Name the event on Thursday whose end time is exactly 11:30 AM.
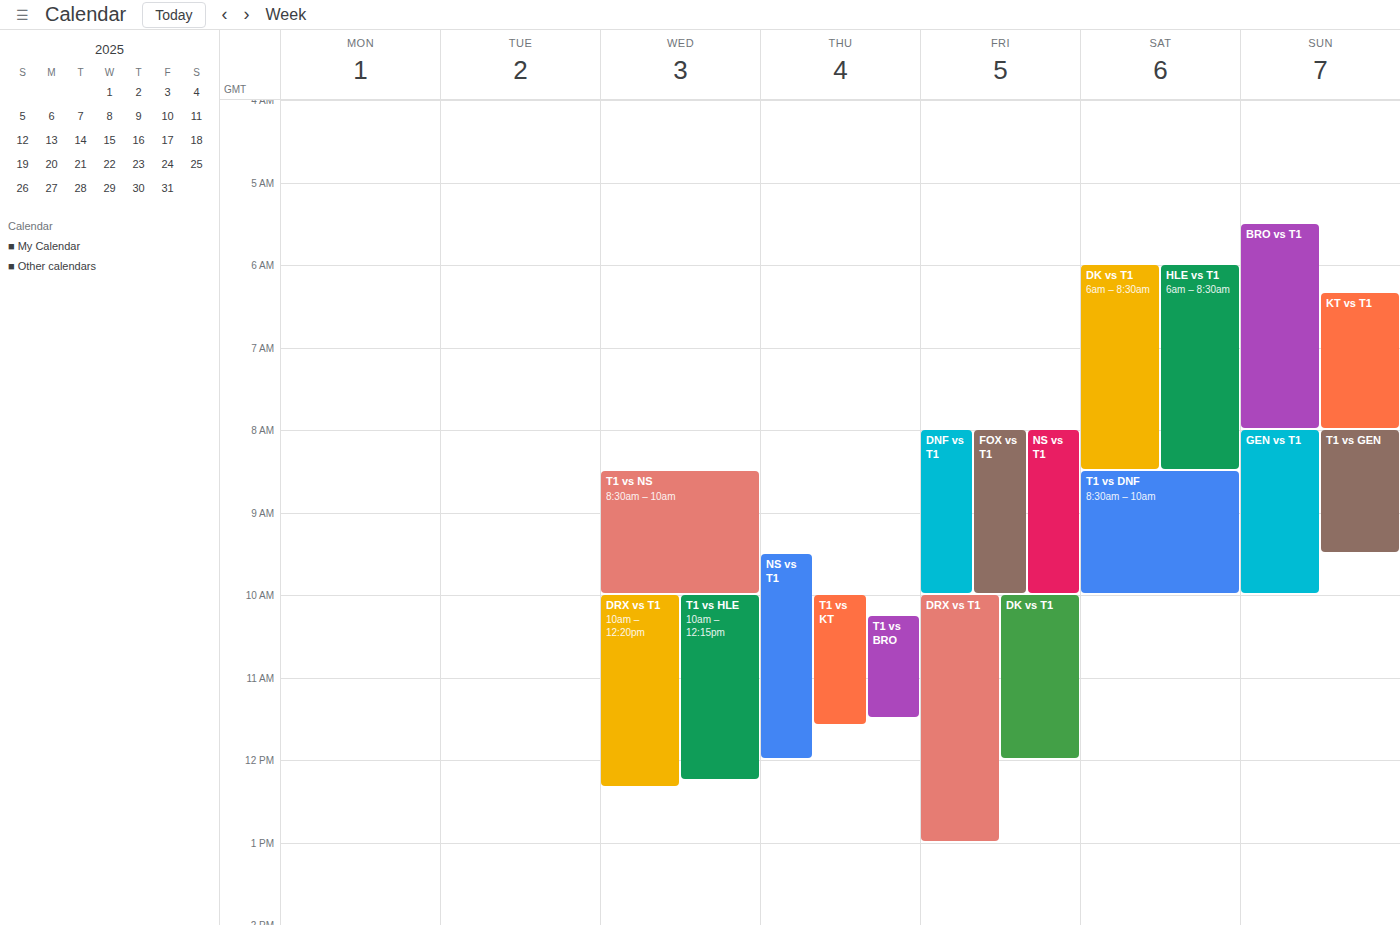
"T1 vs BRO"